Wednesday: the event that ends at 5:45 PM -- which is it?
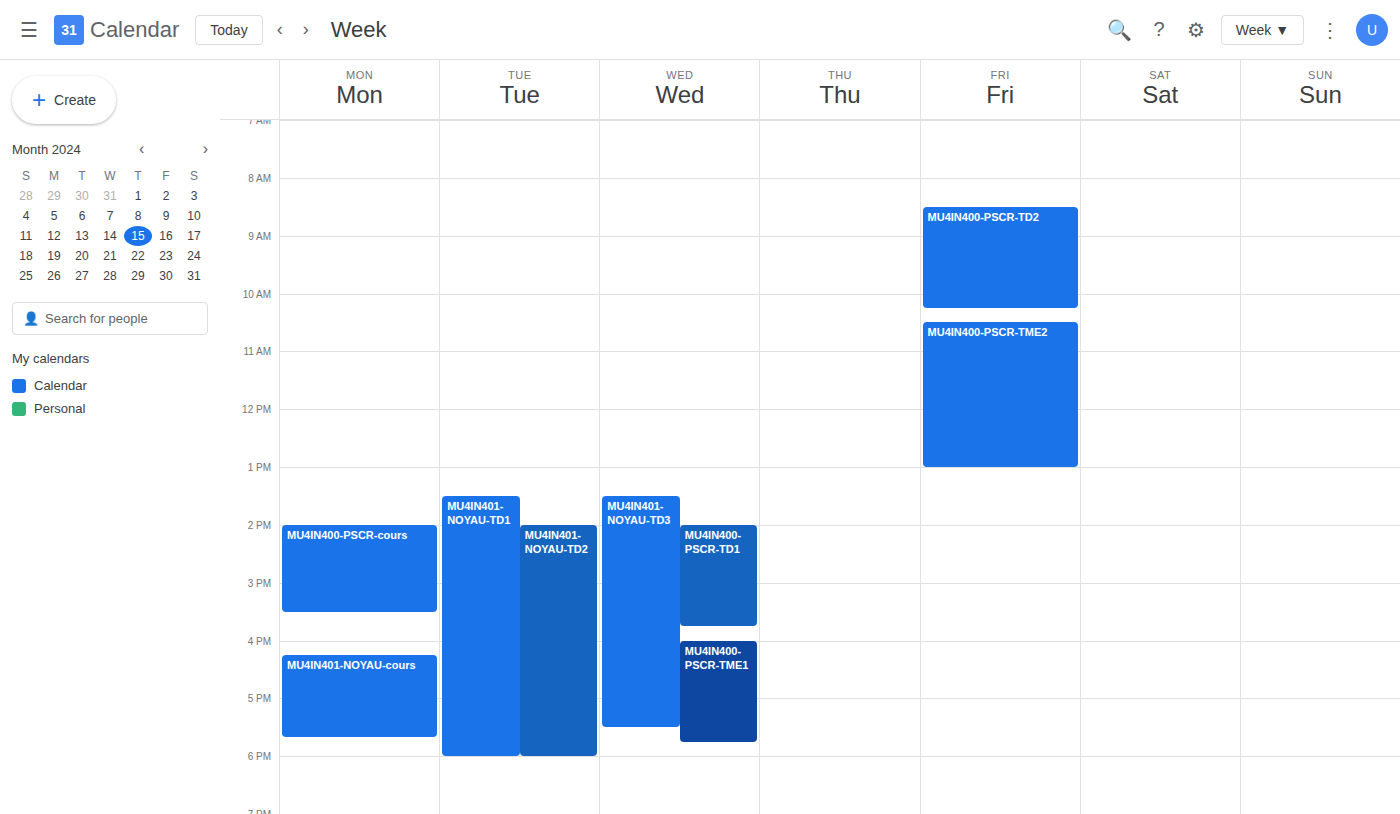
"MU4IN400-PSCR-TME1"